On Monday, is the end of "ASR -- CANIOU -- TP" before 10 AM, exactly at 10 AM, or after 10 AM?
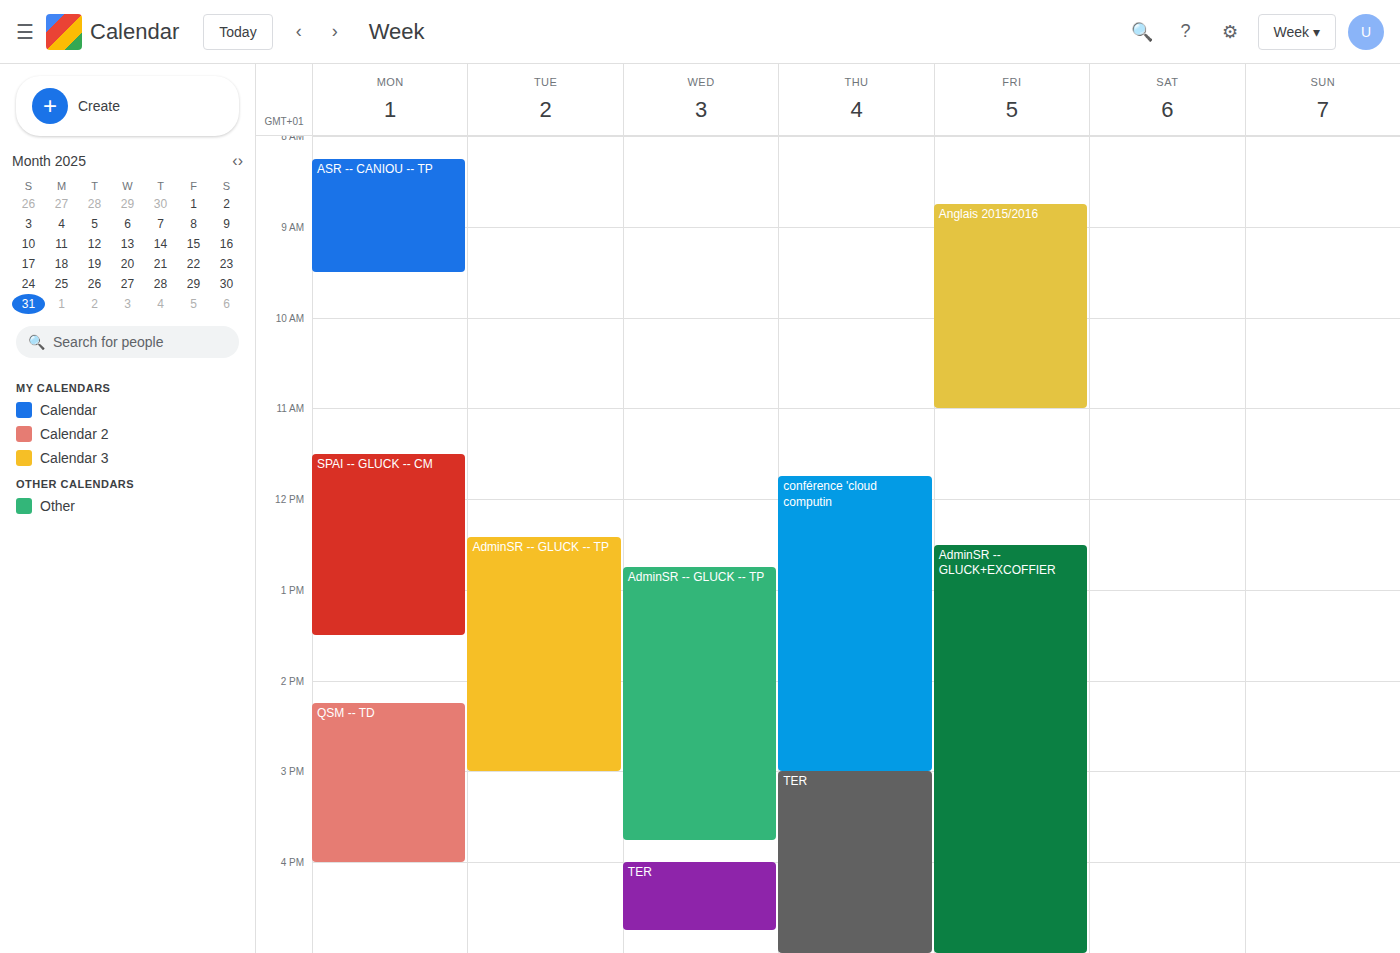
9:30 AM -- before 10 AM, 30 minutes above the 10 AM line.